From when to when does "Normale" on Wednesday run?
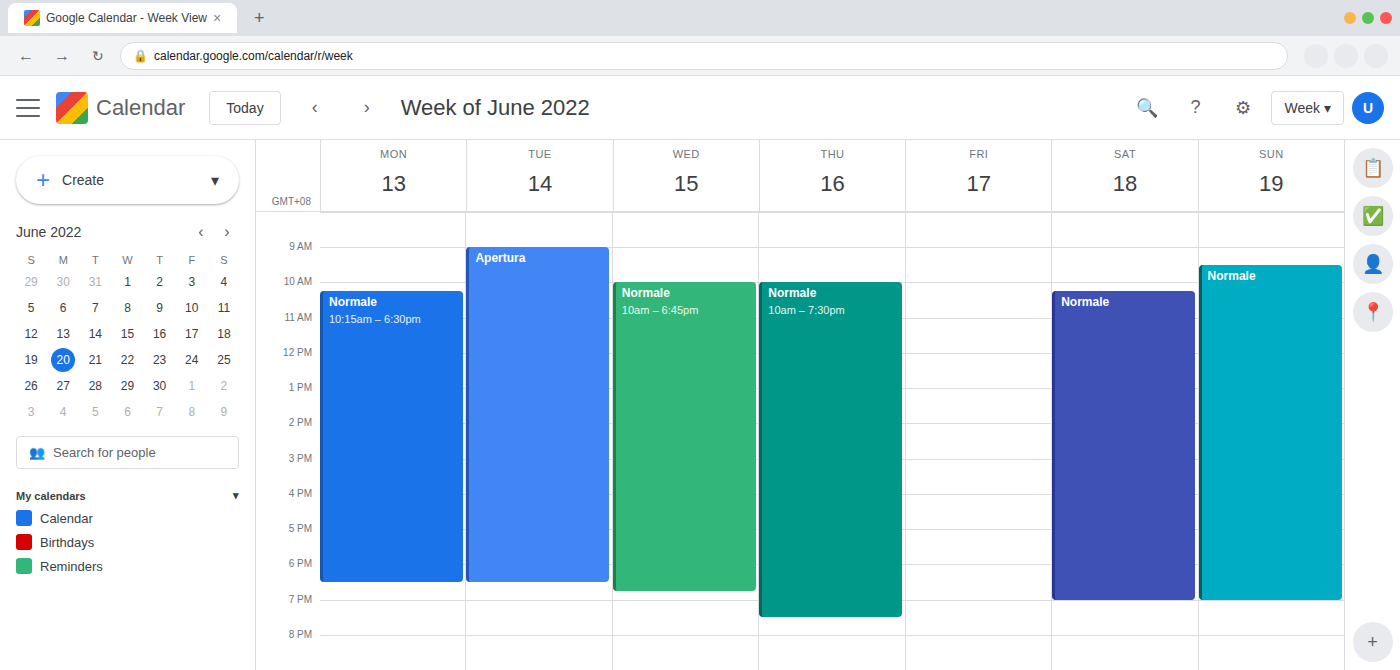
10:00 AM to 6:45 PM